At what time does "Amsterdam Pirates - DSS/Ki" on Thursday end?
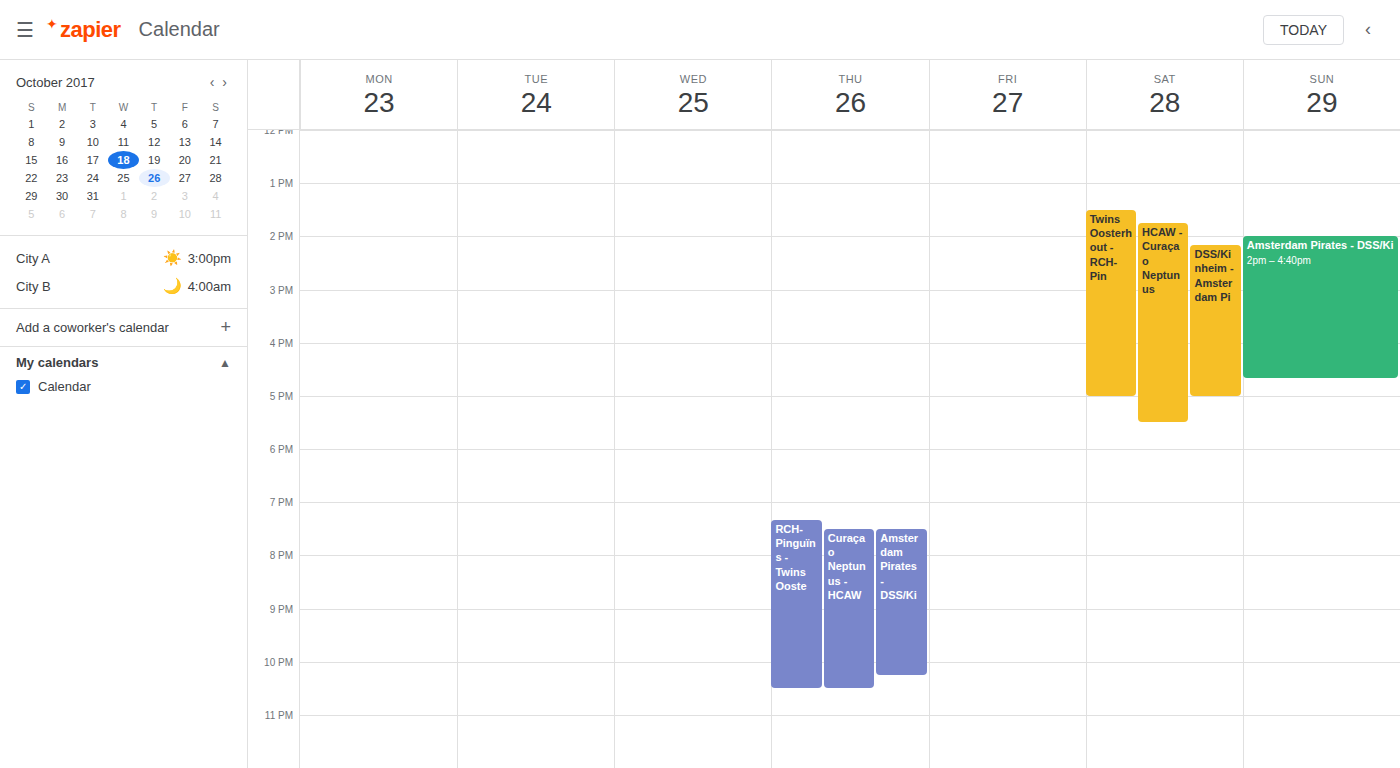
10:15 PM